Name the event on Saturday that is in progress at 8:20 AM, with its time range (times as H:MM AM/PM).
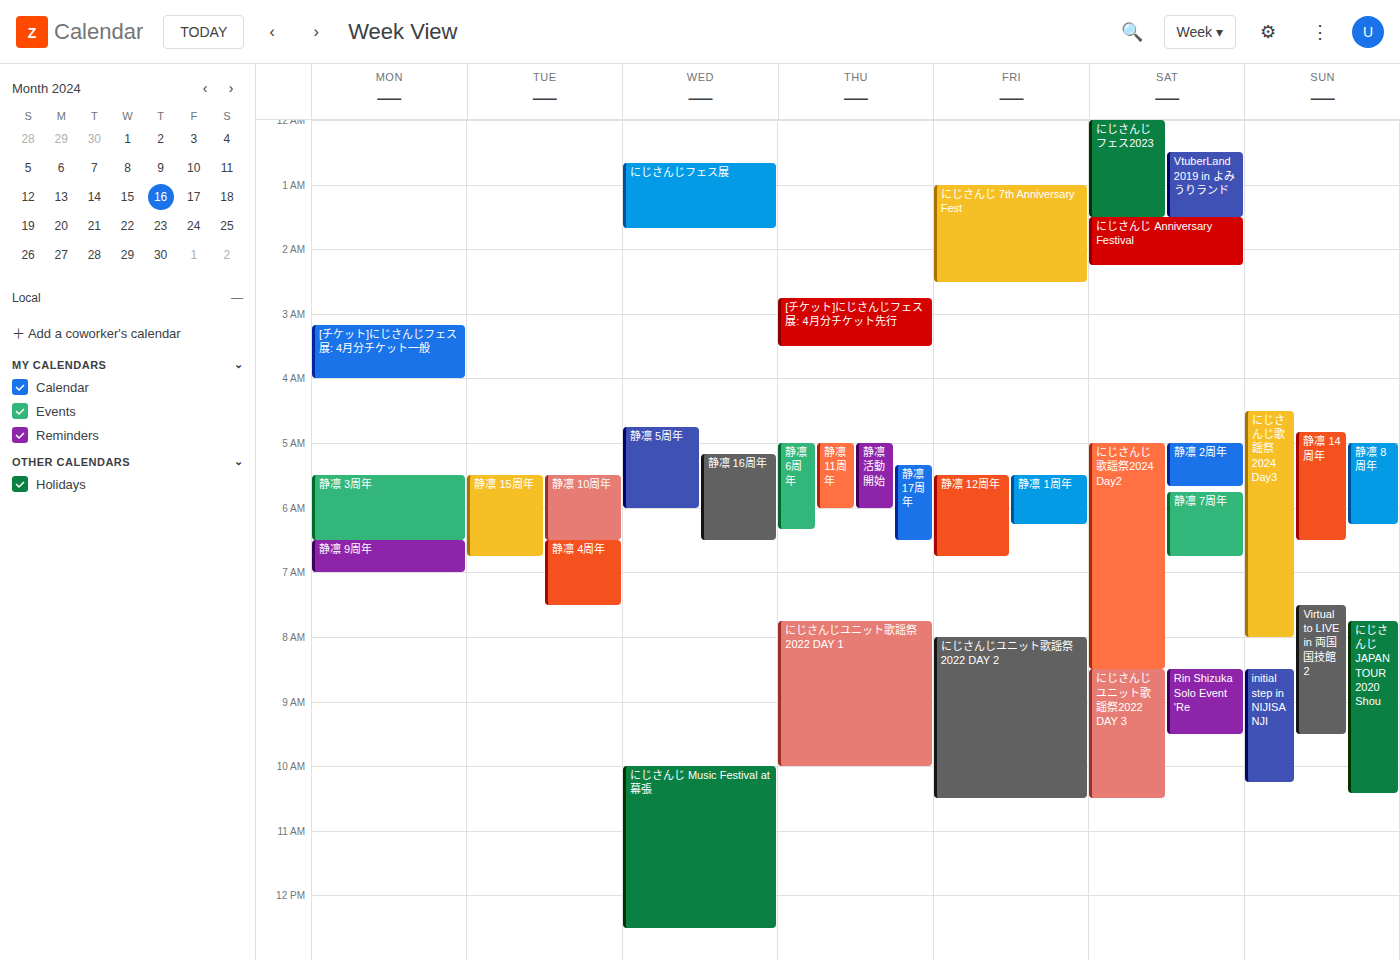
"にじさんじ歌謡祭2024 Day2", 5:00 AM to 8:30 AM